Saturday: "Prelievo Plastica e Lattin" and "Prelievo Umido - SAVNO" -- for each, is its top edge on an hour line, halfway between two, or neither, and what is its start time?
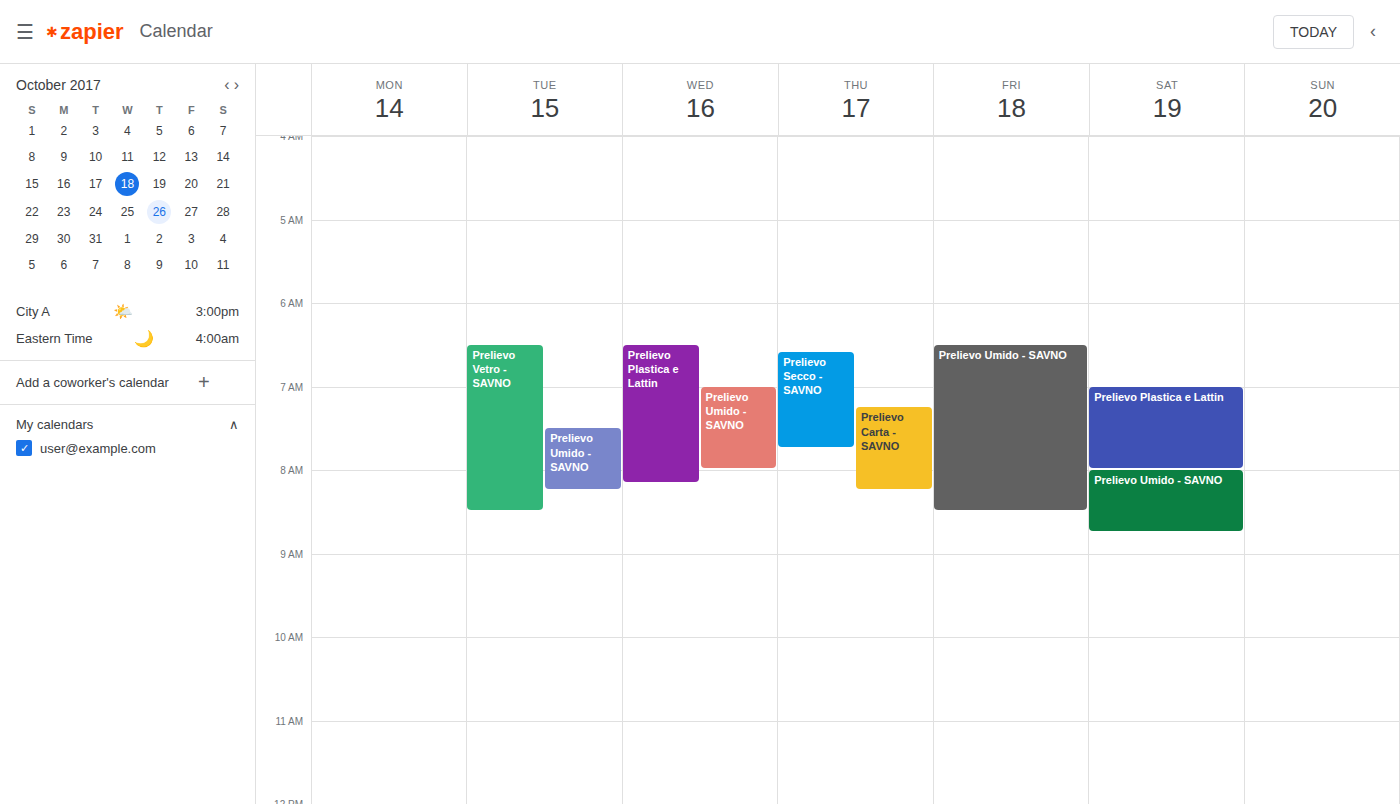
"Prelievo Plastica e Lattin": 7:00 AM, exactly on the 7 AM line. "Prelievo Umido - SAVNO": 8:00 AM, exactly on the 8 AM line.